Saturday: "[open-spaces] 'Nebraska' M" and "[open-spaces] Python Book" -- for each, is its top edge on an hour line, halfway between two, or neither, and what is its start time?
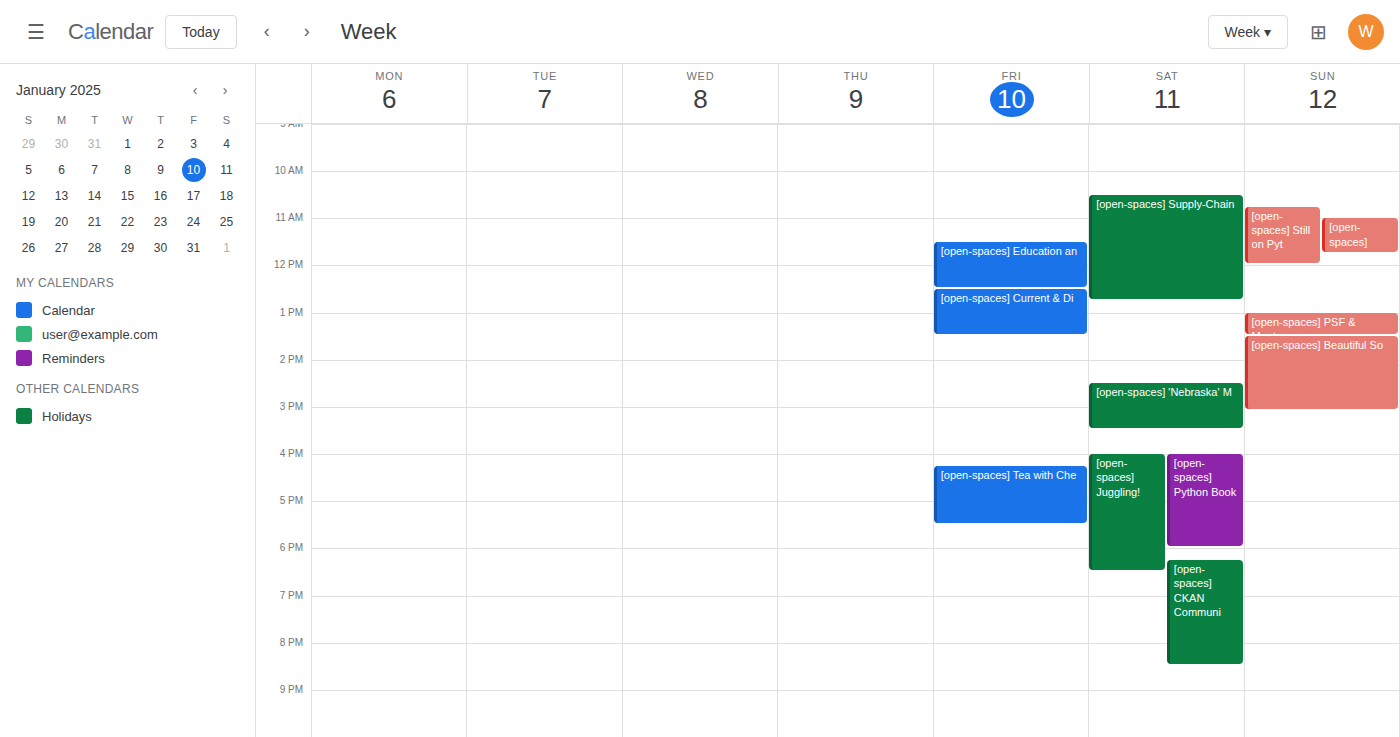
"[open-spaces] 'Nebraska' M": 2:30 PM, halfway between the 2 PM and 3 PM lines. "[open-spaces] Python Book": 4:00 PM, exactly on the 4 PM line.